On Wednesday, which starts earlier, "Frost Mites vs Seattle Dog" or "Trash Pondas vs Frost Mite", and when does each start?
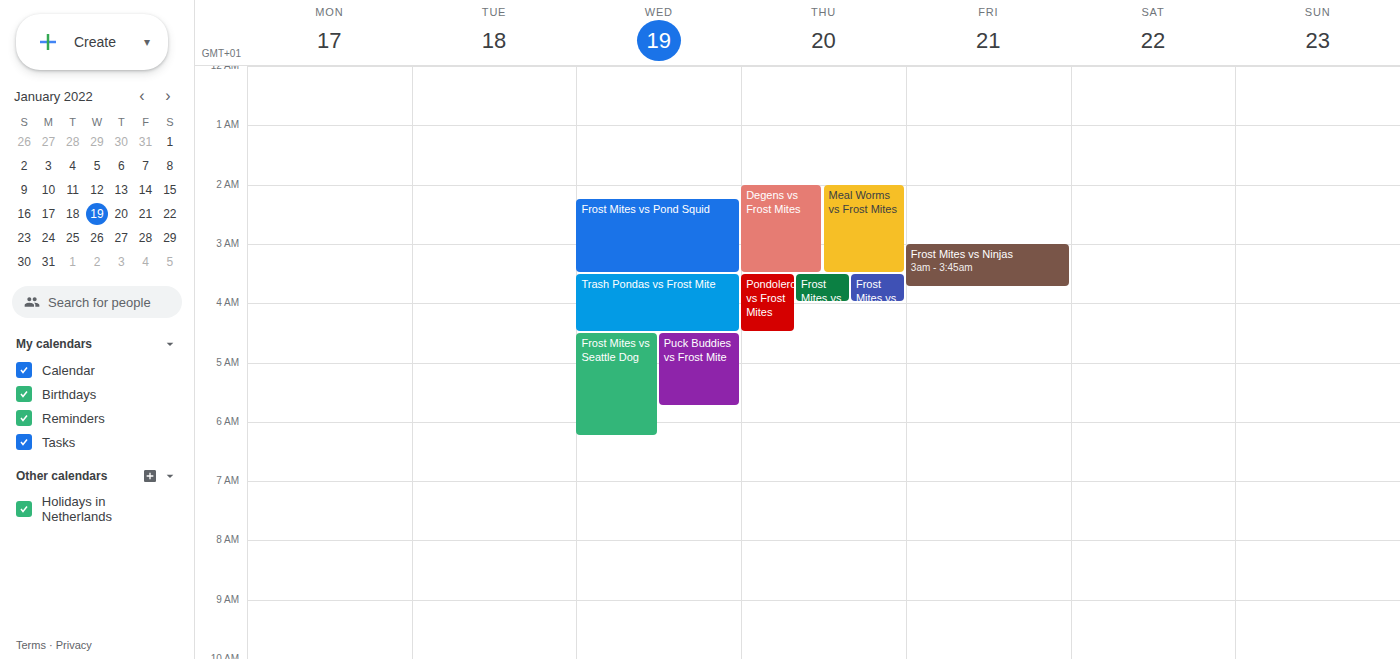
"Trash Pondas vs Frost Mite" 3:30 AM; "Frost Mites vs Seattle Dog" 4:30 AM.